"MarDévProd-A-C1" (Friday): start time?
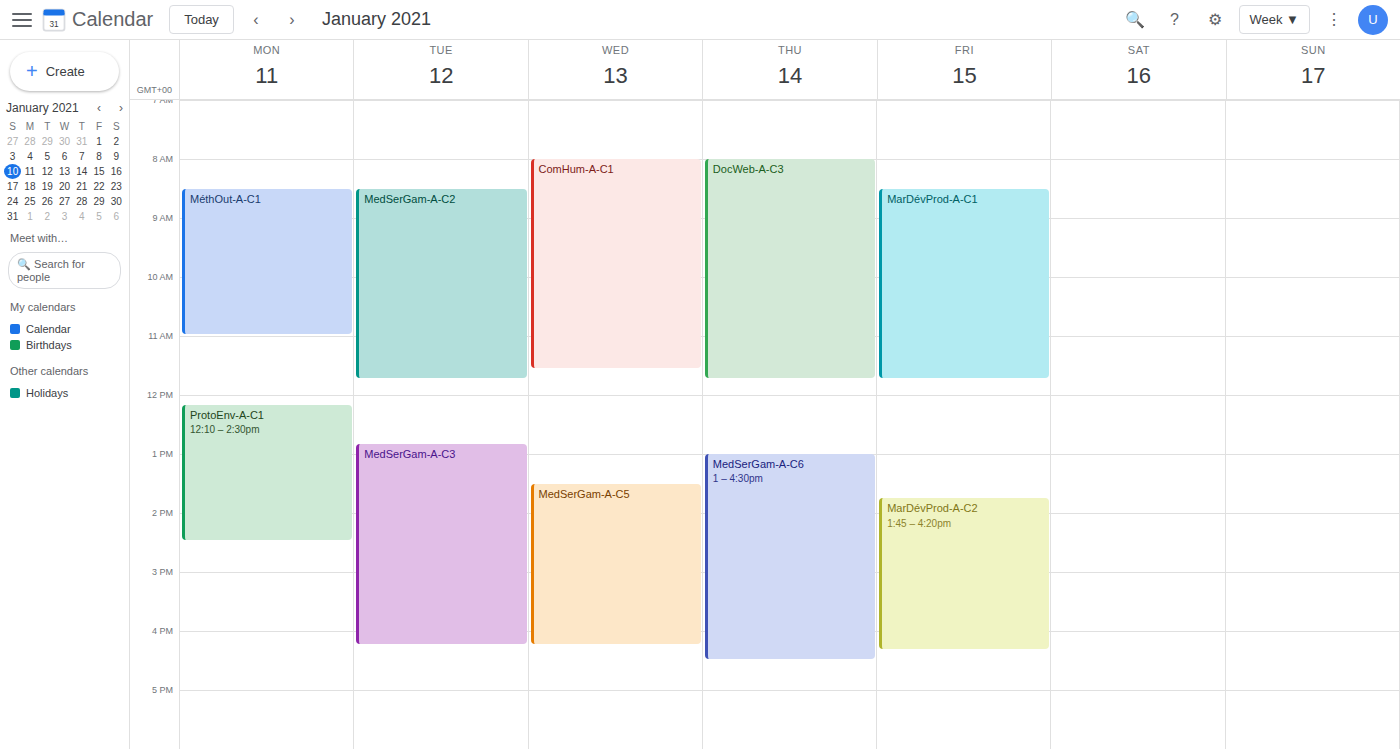
8:30 AM